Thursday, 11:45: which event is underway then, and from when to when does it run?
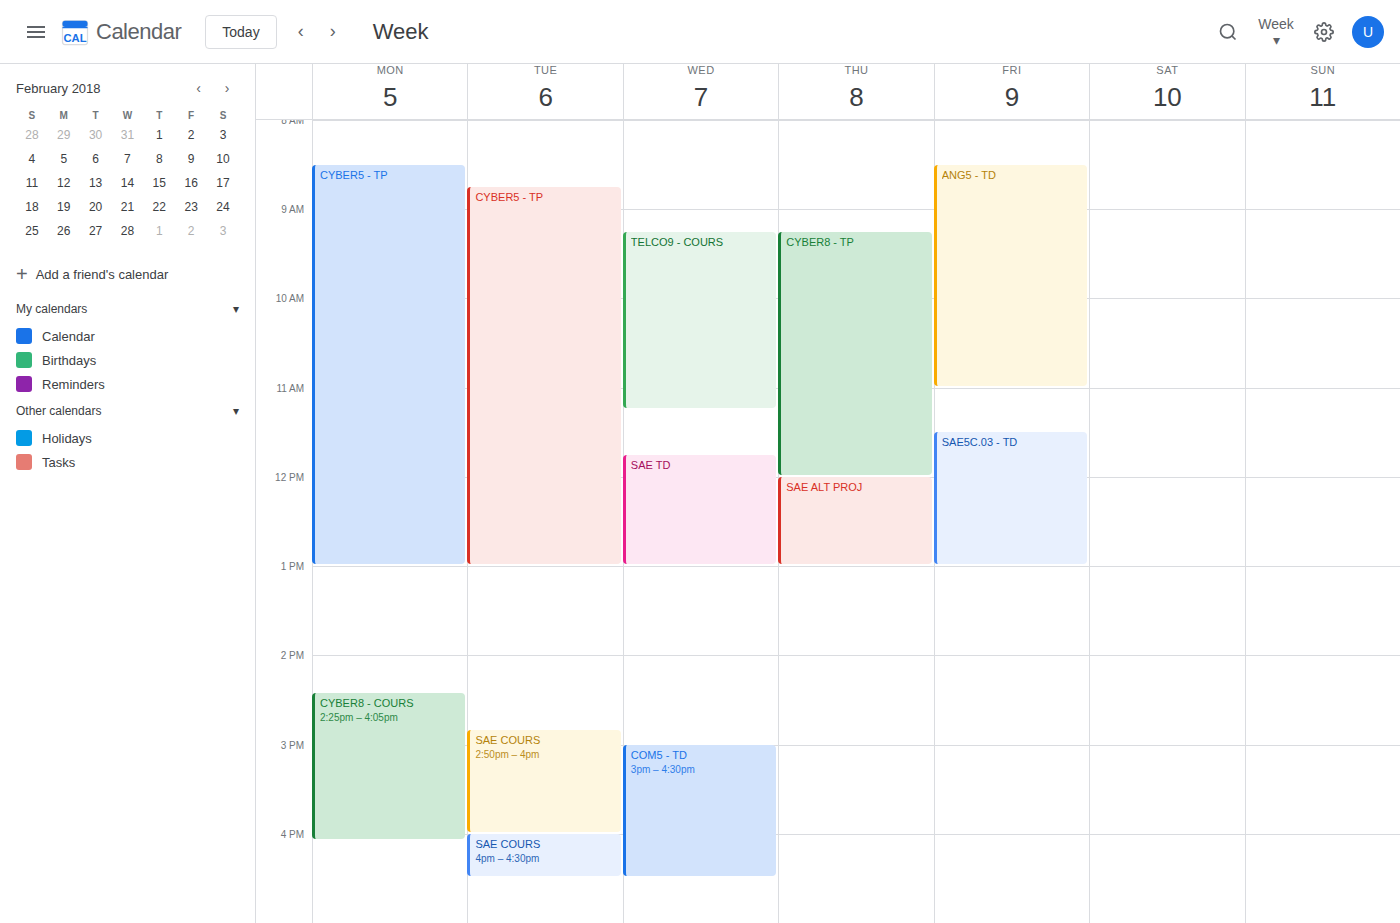
"CYBER8 - TP", 09:15 to 12:00